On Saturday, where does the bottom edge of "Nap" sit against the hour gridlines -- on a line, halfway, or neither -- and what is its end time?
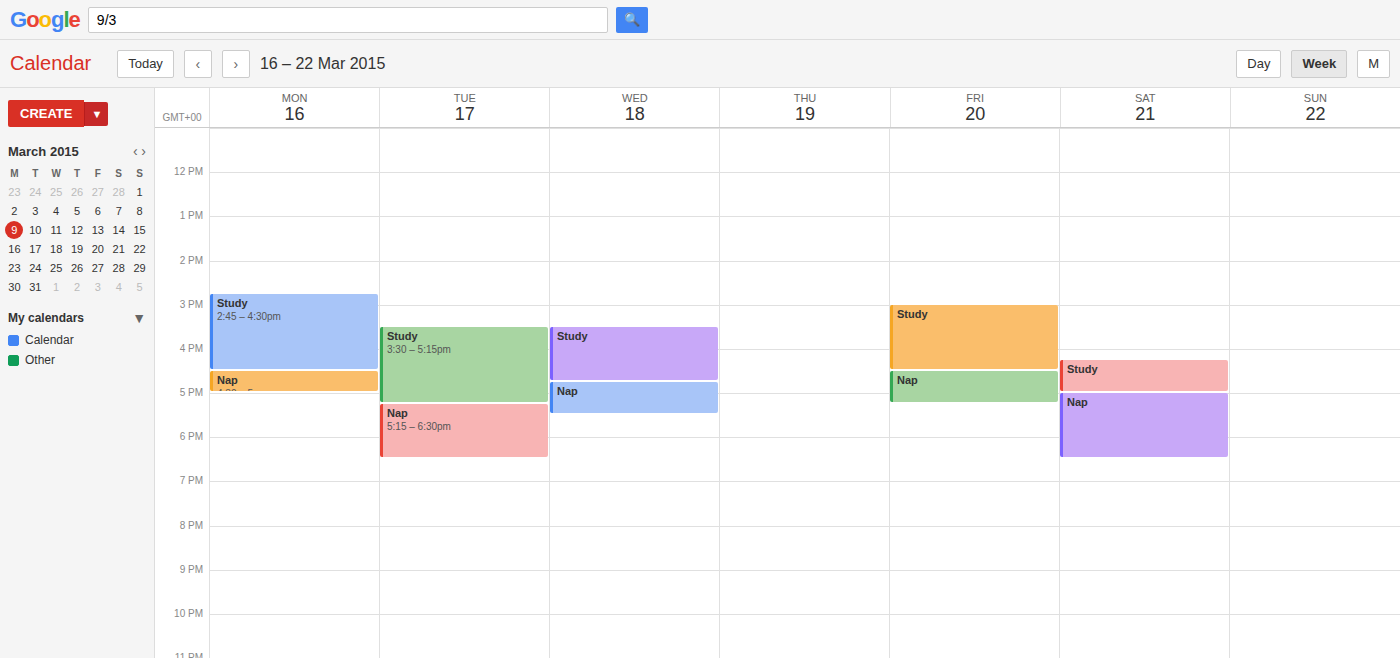
6:30 PM -- halfway between the 6 PM and 7 PM lines.